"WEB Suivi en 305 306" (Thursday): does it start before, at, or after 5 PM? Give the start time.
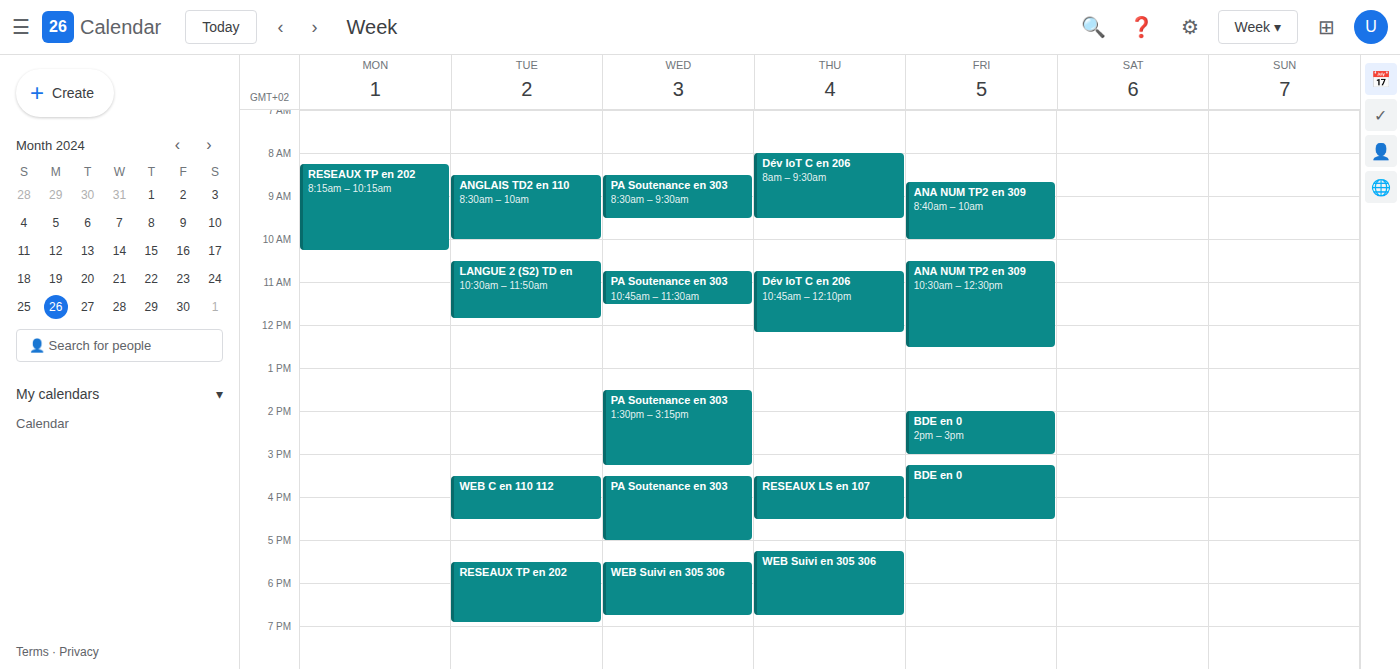
5:15 PM -- after 5 PM, 15 minutes below the 5 PM line.